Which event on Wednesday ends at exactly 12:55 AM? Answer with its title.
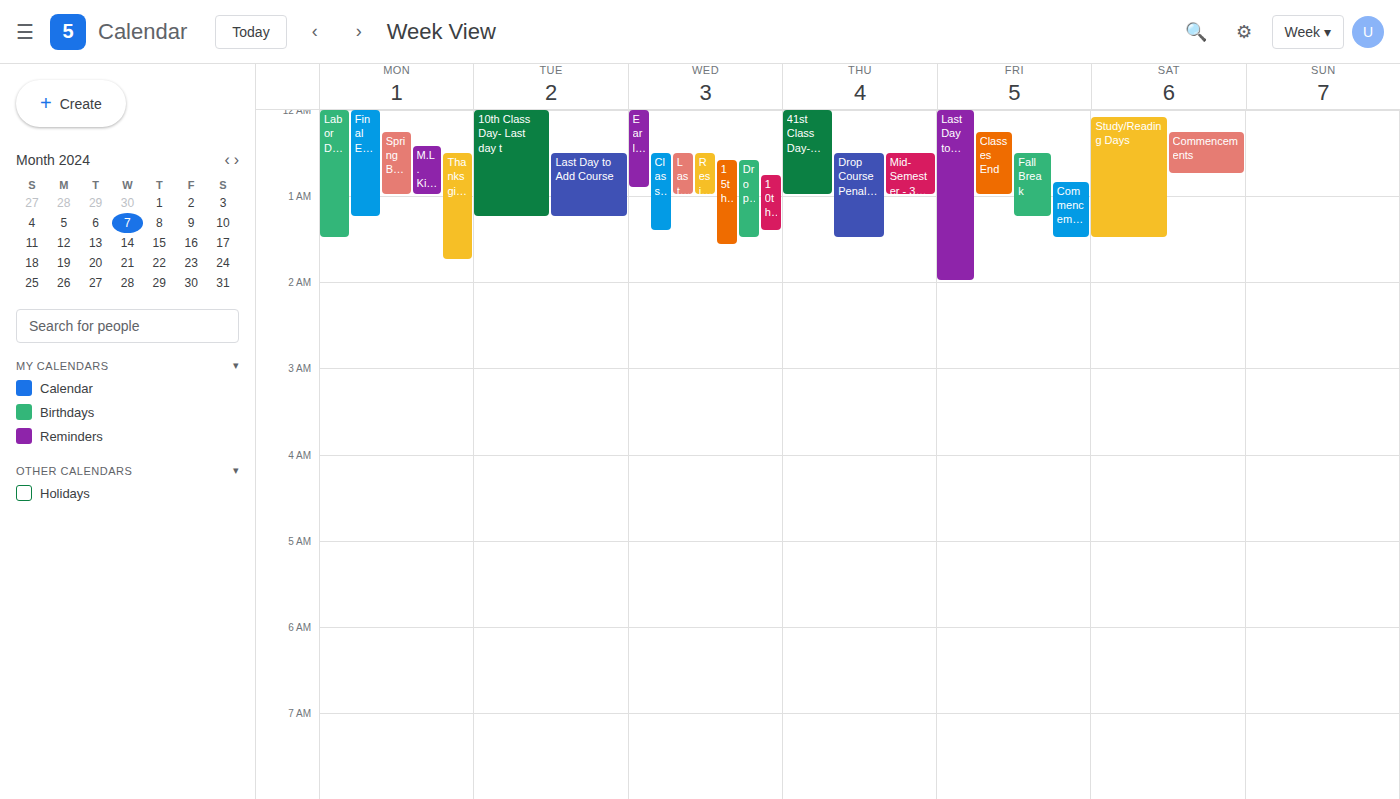
"Early Alert/Mid-Term Grade"